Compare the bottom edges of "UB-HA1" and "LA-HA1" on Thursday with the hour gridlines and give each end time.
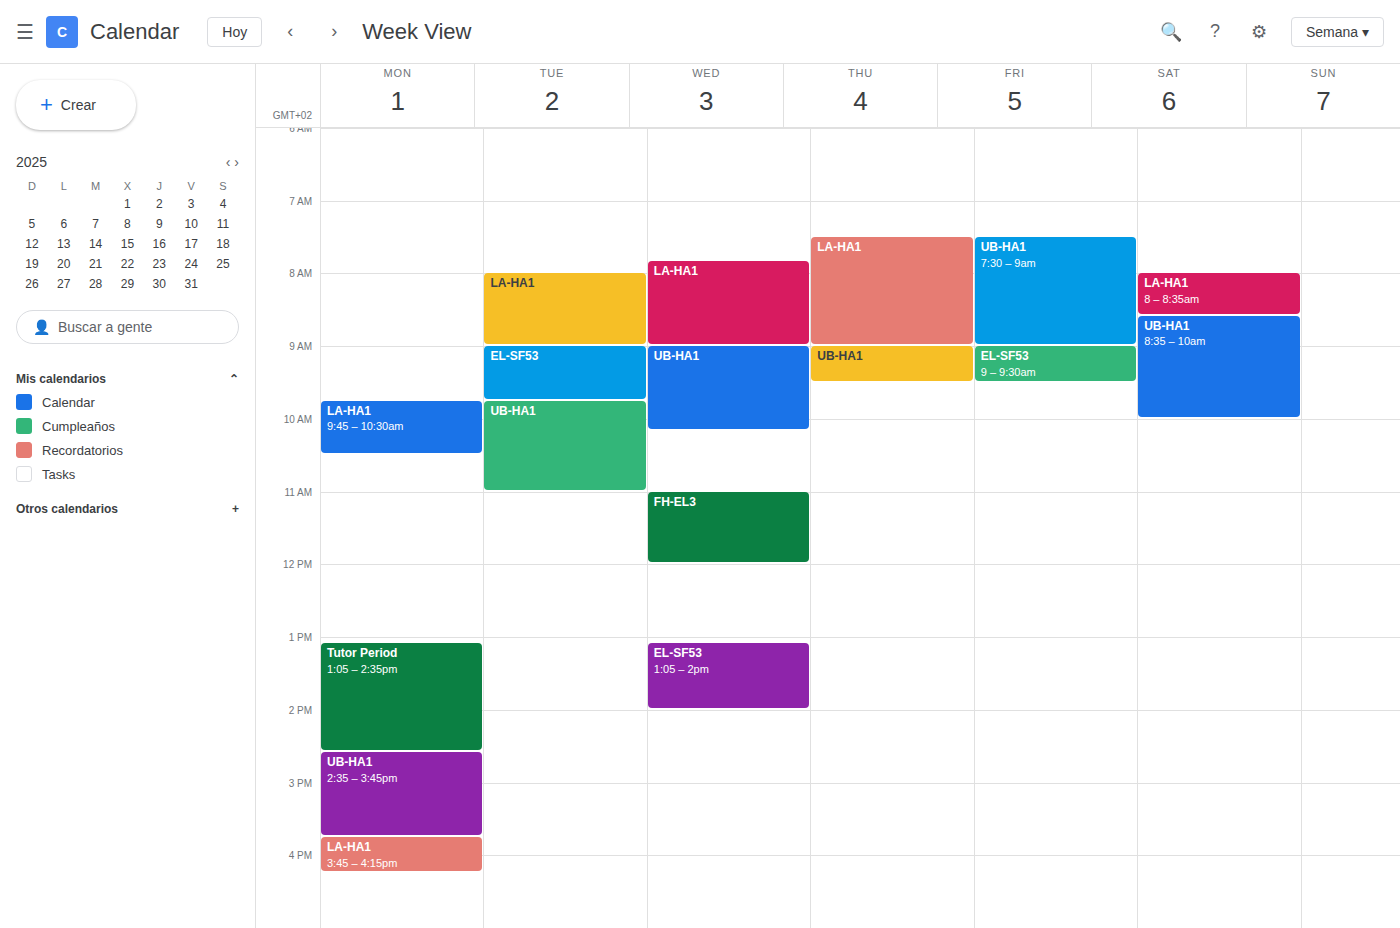
"UB-HA1": 9:30 AM, halfway between the 9 AM and 10 AM lines. "LA-HA1": 9:00 AM, exactly on the 9 AM line.